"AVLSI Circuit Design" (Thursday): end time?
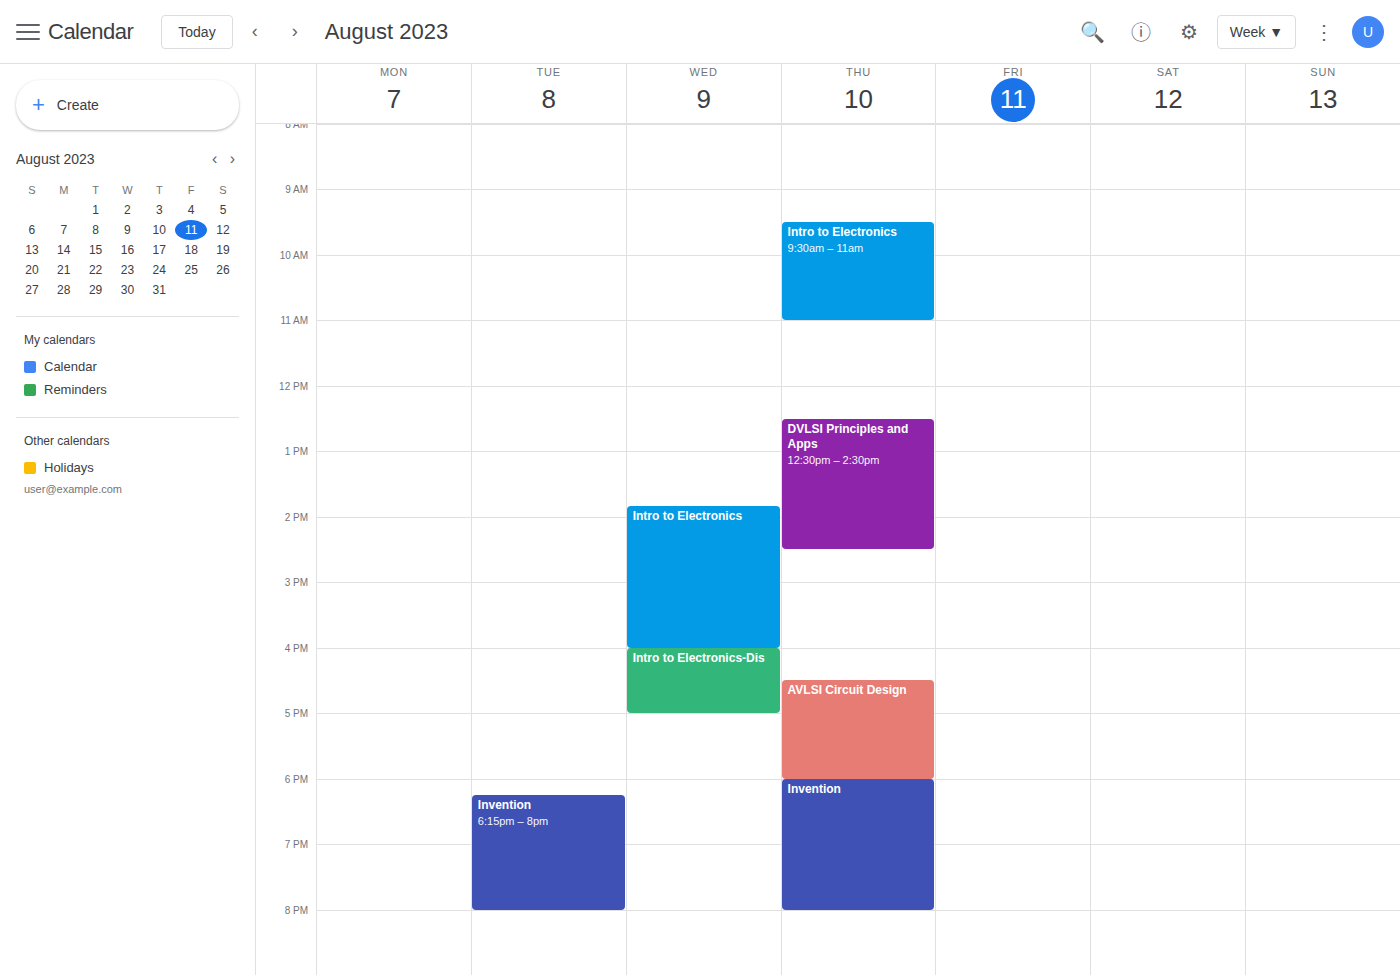
6:00 PM